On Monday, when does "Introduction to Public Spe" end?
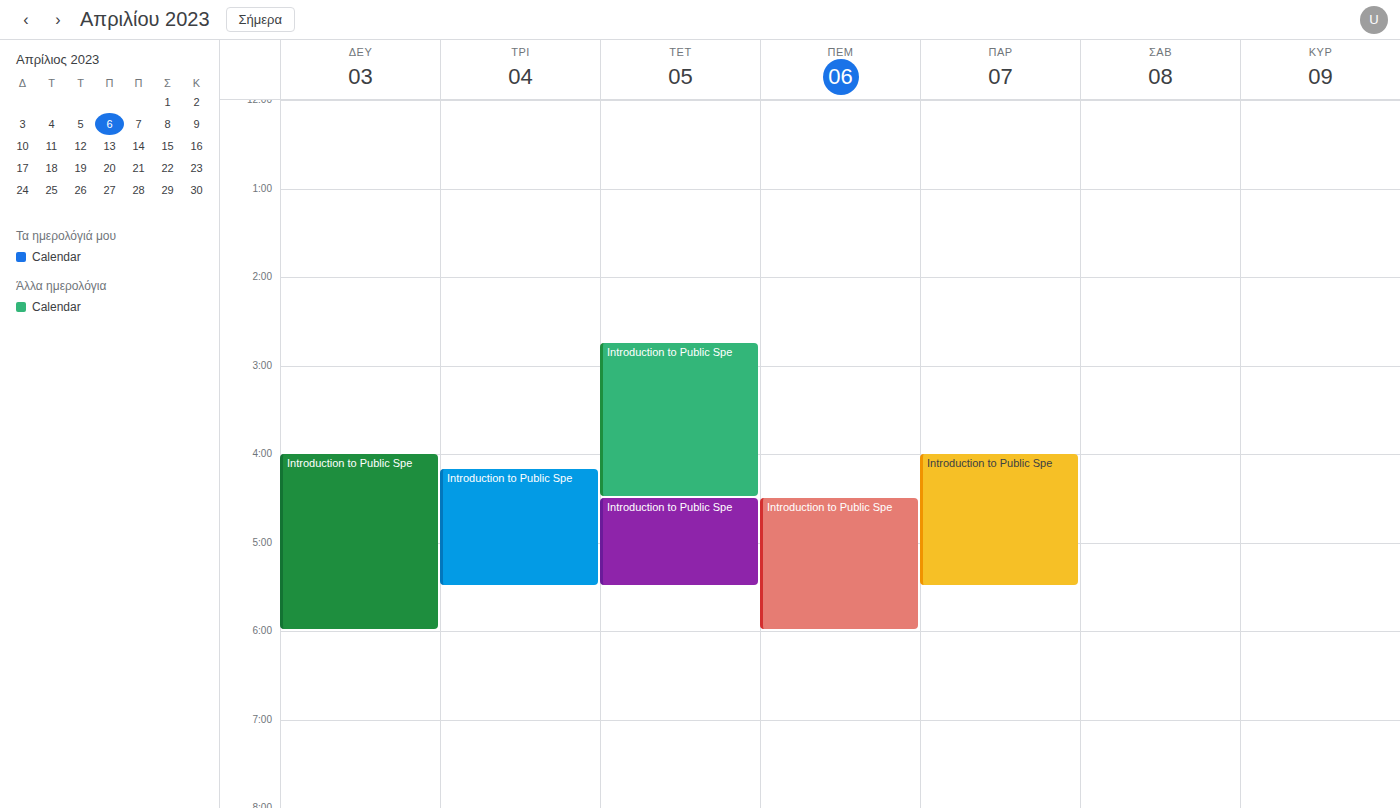
6:00 PM